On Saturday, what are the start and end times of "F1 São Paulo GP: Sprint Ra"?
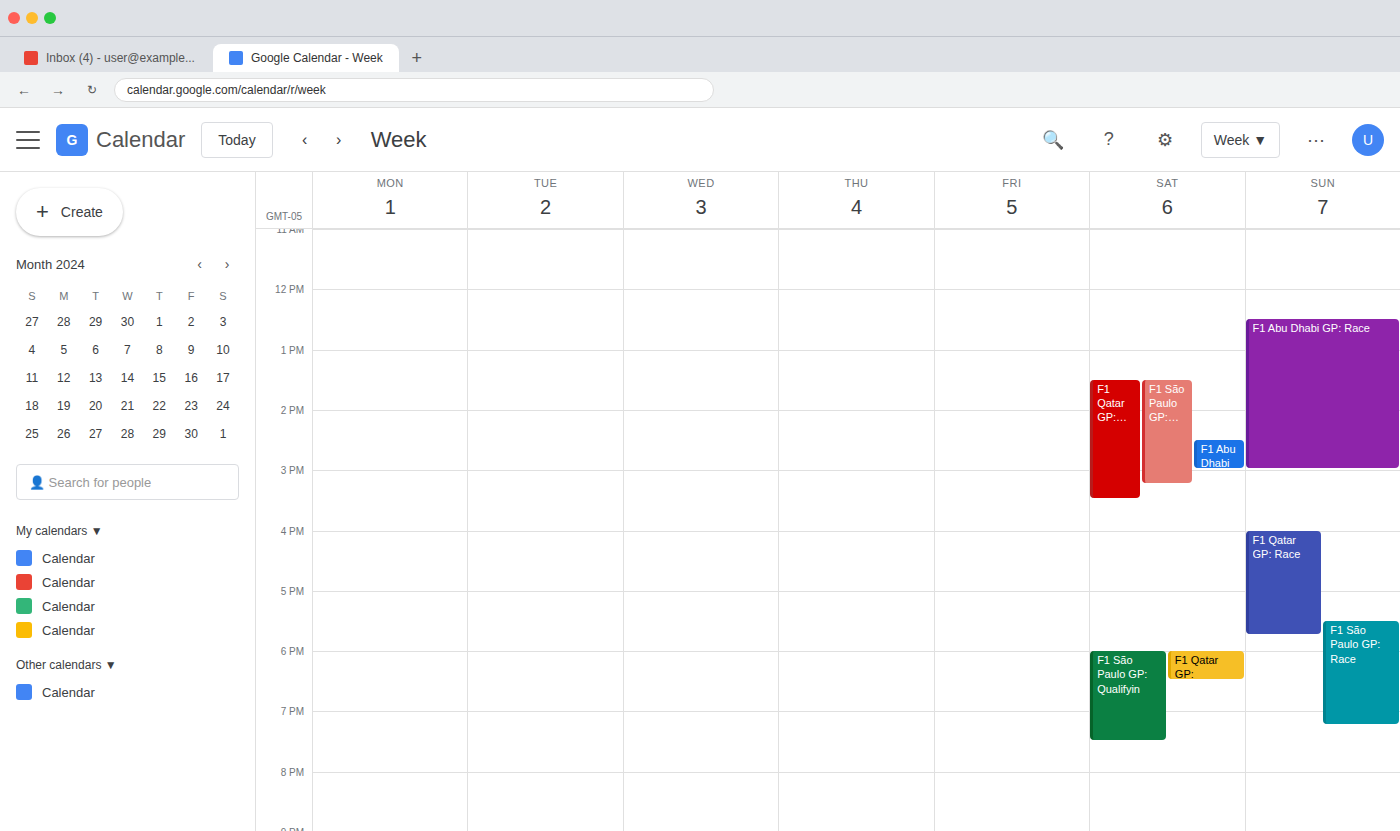
1:30 PM to 3:15 PM